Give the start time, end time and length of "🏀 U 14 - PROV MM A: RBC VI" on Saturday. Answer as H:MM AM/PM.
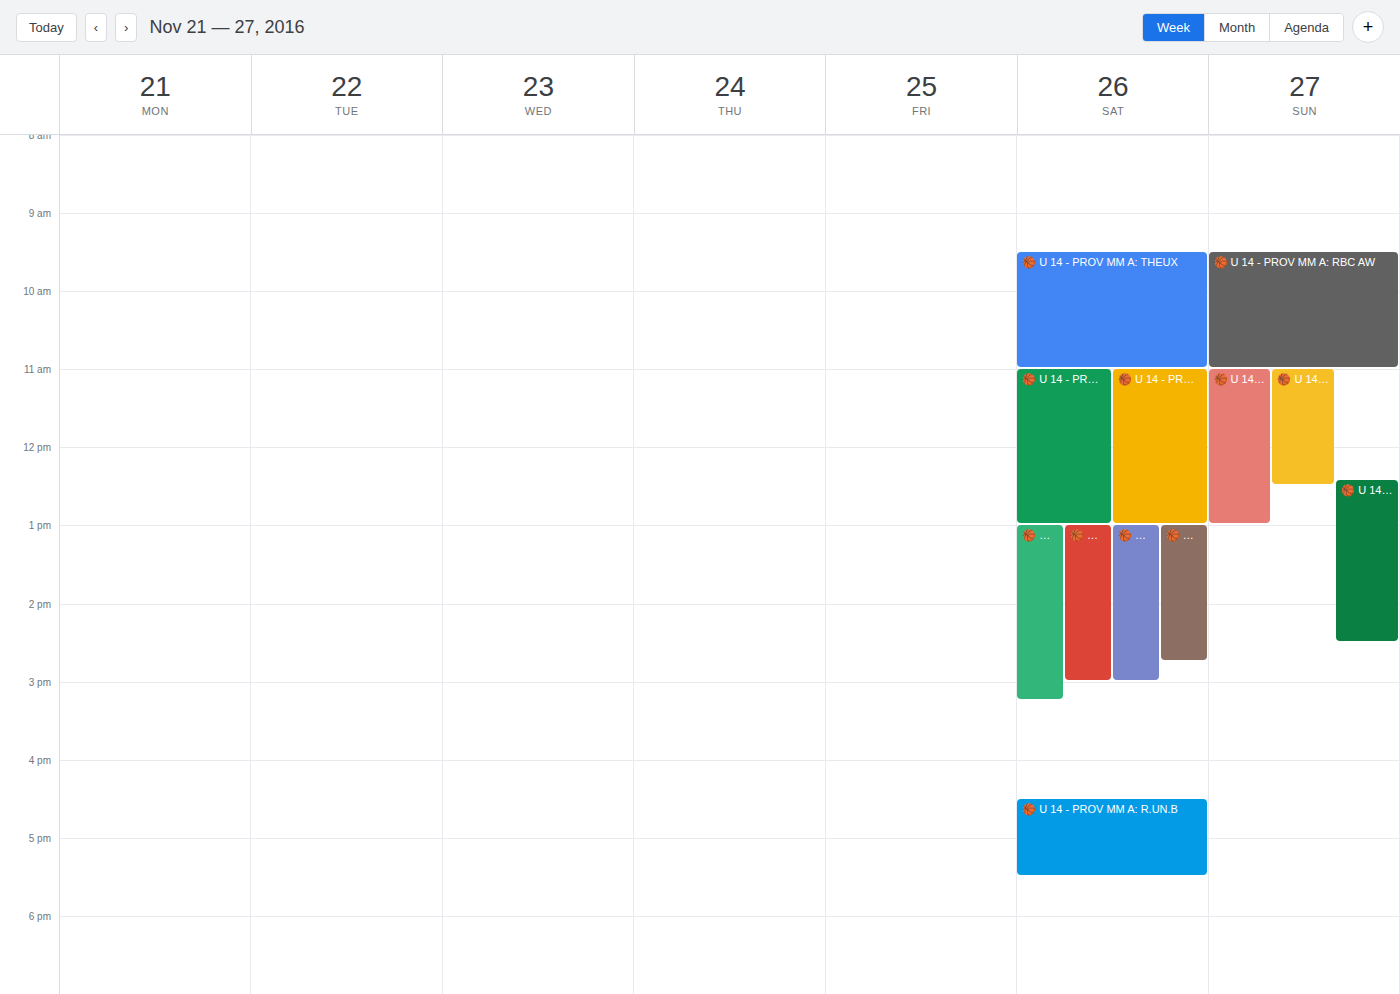
11:00 AM to 1:00 PM, 2 hours